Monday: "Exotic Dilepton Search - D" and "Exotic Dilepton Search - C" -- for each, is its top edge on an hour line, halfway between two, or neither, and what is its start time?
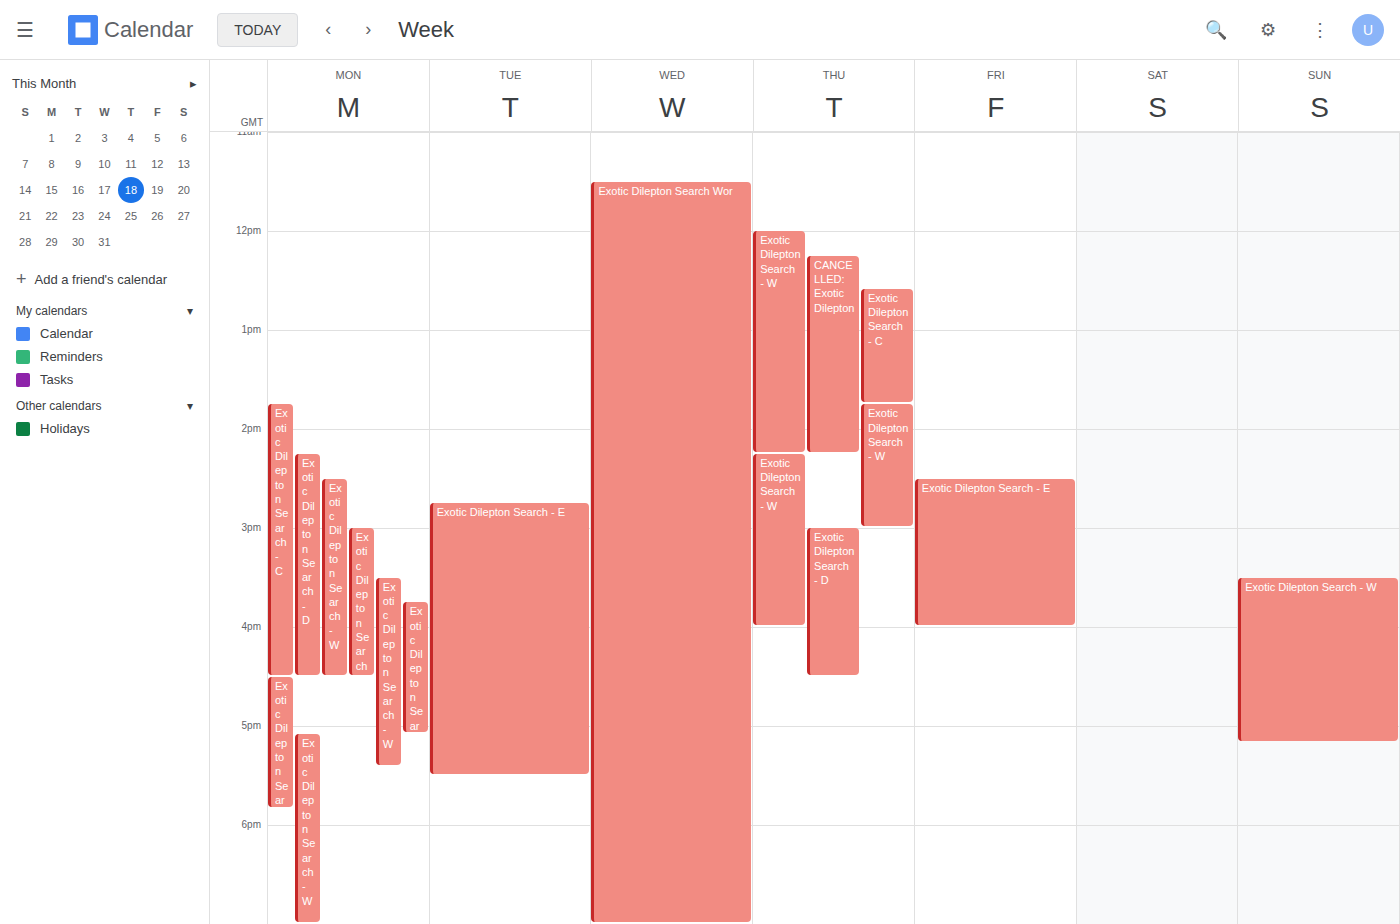
"Exotic Dilepton Search - D": 2:15 PM, neither: a quarter of the way from the 2 PM line to the 3 PM line. "Exotic Dilepton Search - C": 1:45 PM, neither: three quarters of the way from the 1 PM line to the 2 PM line.